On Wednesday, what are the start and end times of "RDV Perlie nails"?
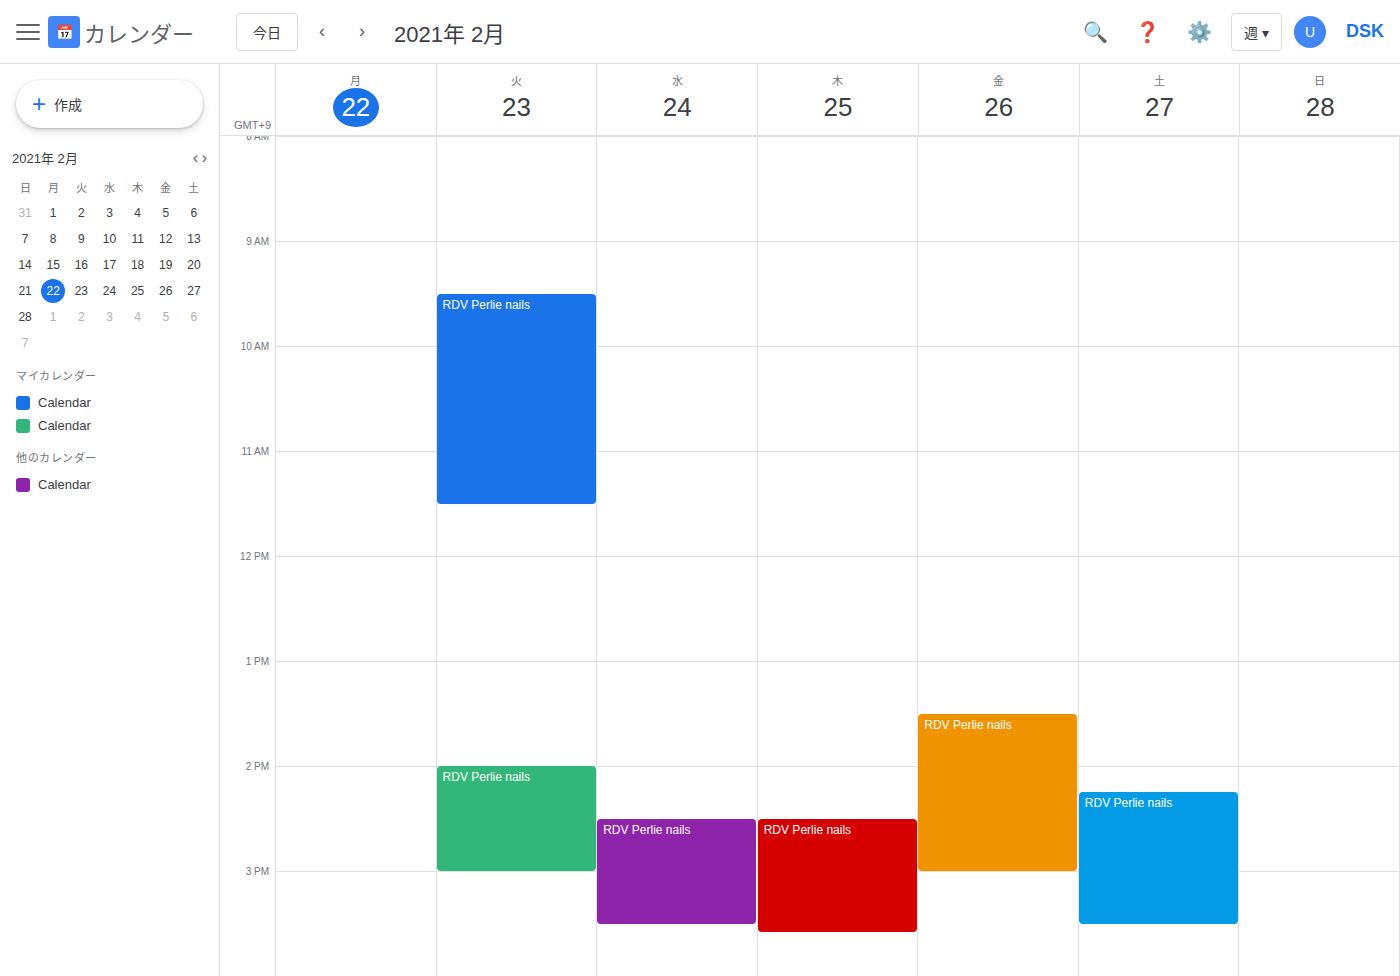
2:30 PM to 3:30 PM